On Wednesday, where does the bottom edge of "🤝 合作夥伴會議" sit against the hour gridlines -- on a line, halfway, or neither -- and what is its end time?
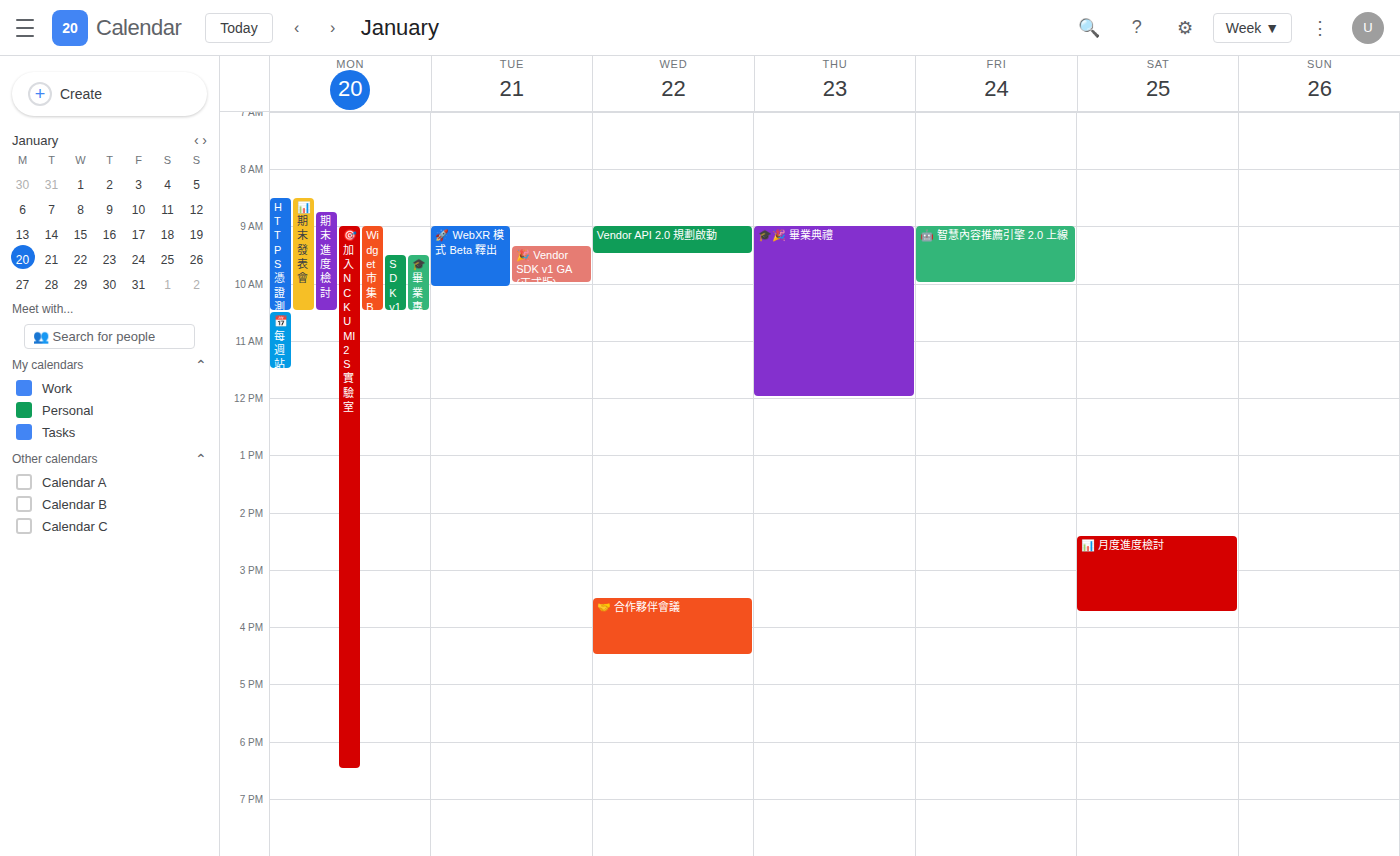
4:30 PM -- halfway between the 4 PM and 5 PM lines.